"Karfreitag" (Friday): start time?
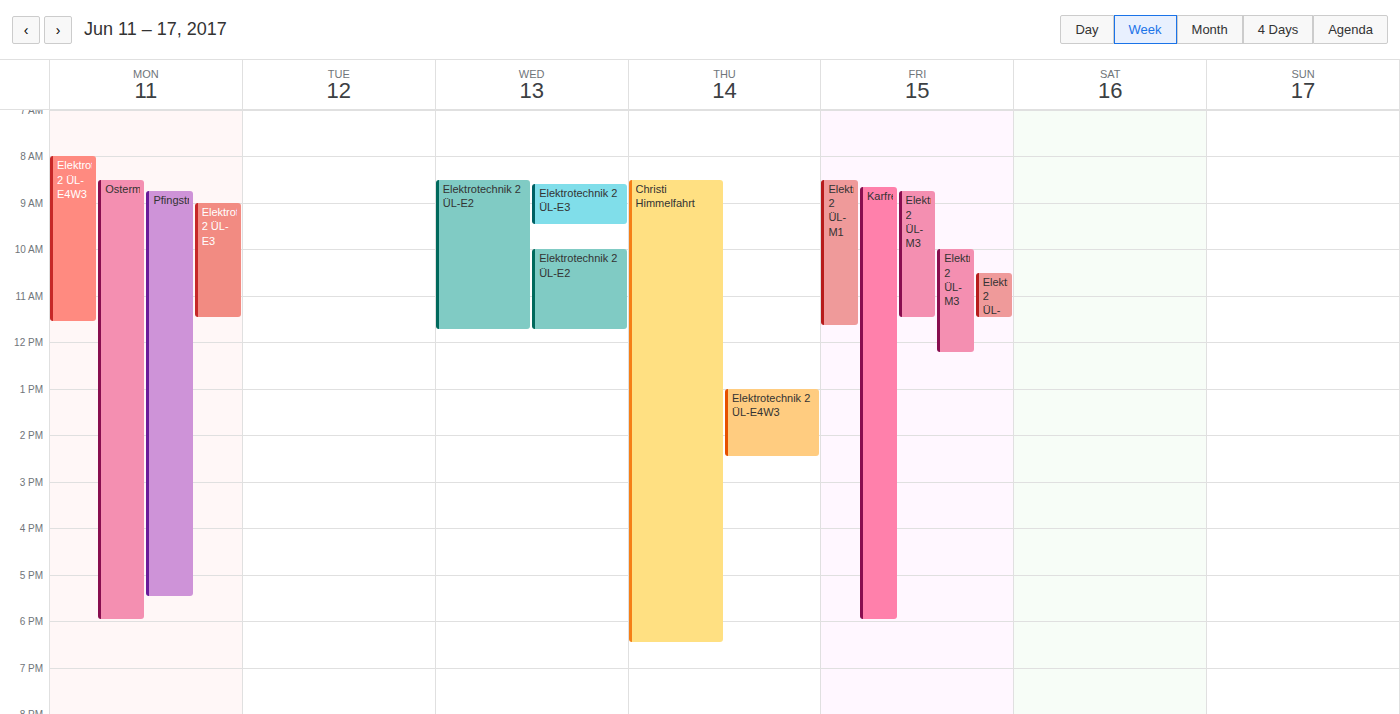
08:40